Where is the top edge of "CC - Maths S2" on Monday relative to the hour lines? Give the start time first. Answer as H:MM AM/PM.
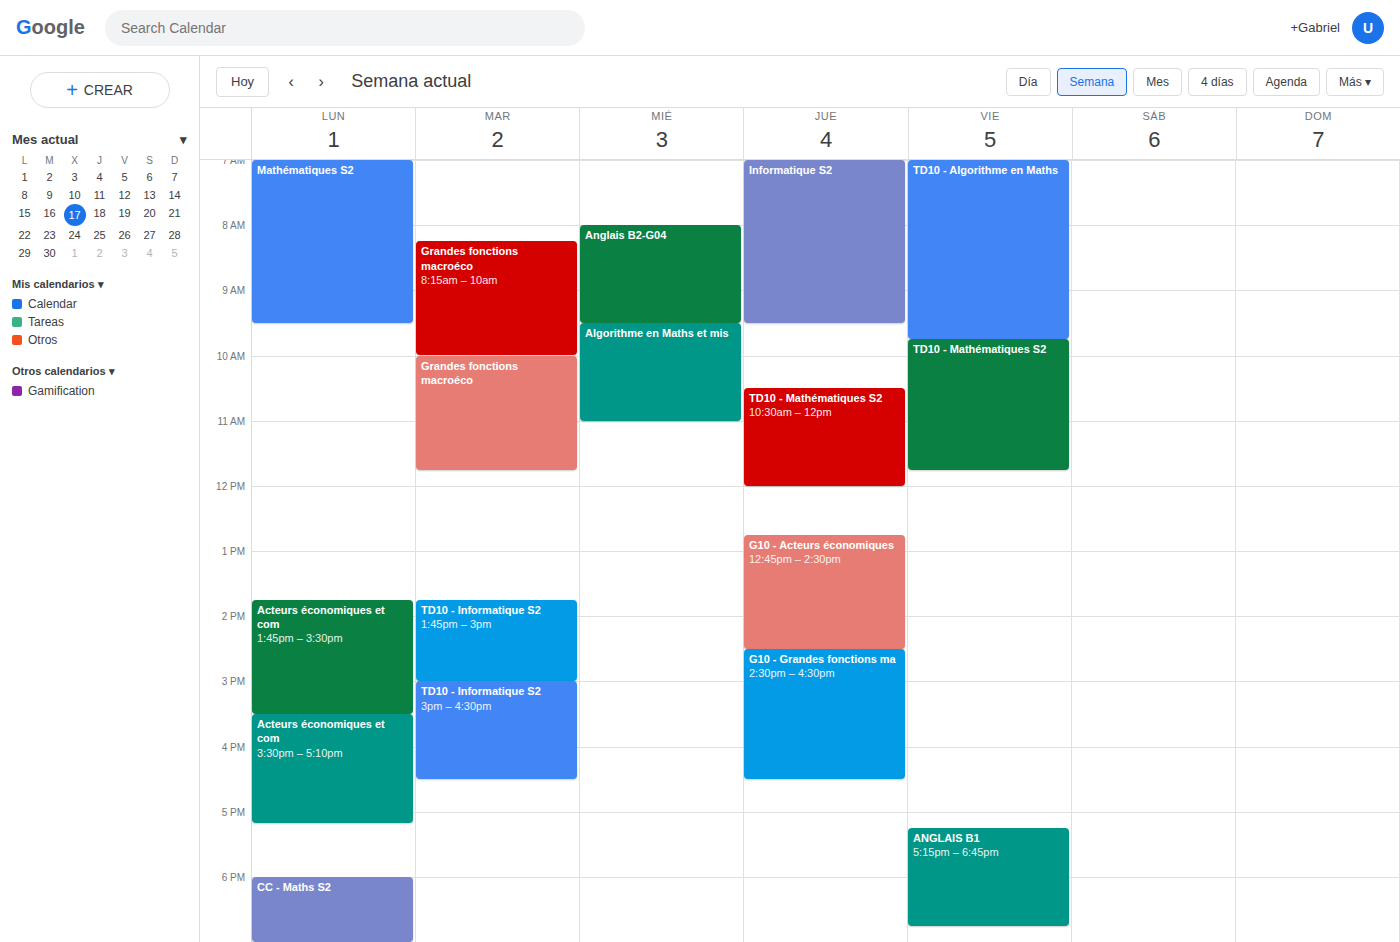
6:00 PM -- exactly on the 6 PM line.